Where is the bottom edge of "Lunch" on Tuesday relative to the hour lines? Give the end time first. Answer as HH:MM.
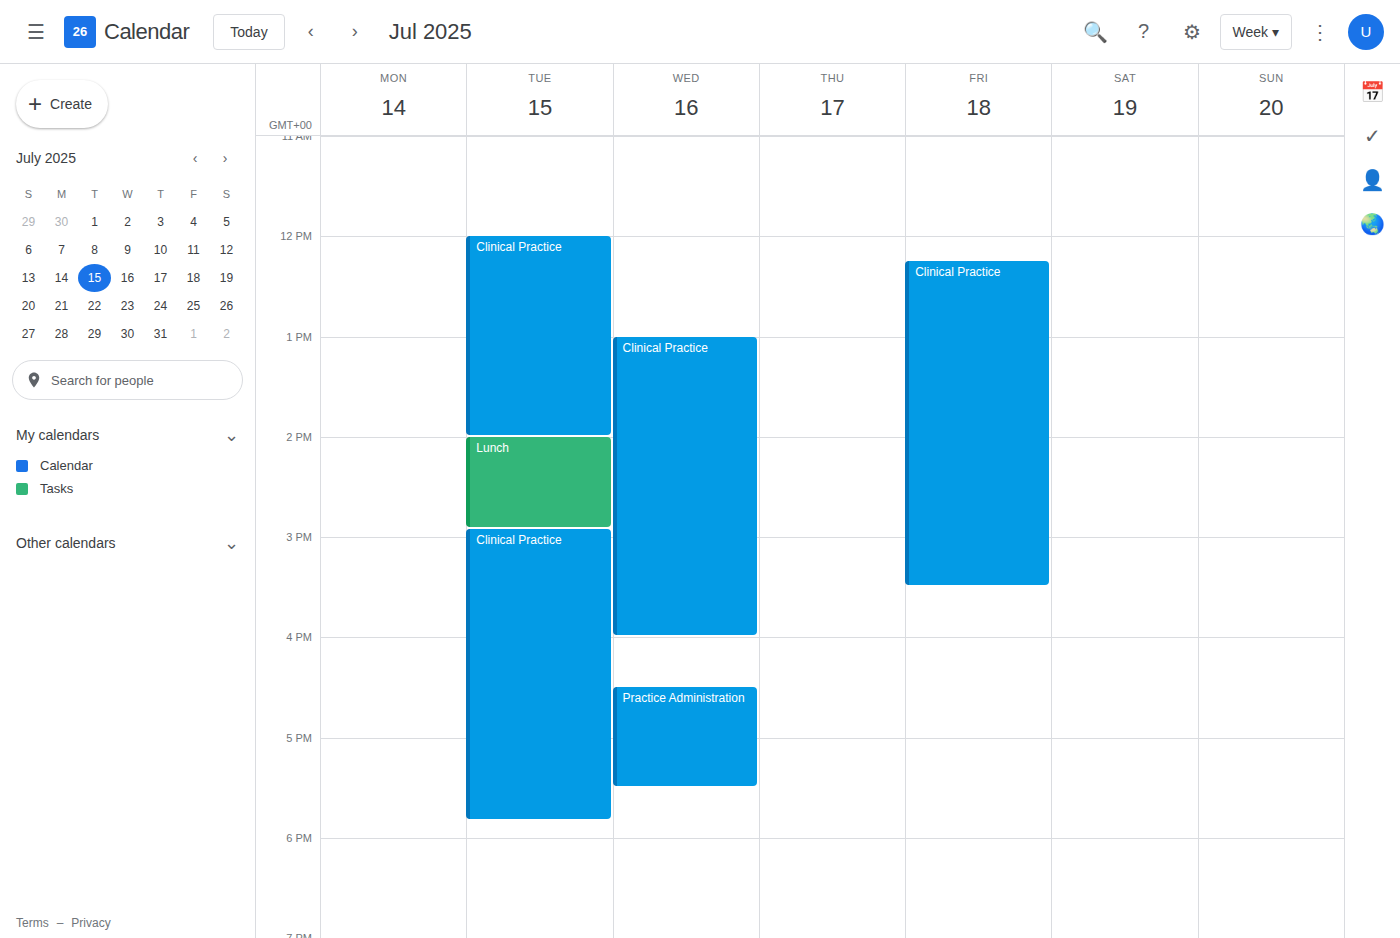
14:55 -- neither: 55 minutes below the 14:00 line and 5 minutes above the 15:00 line.